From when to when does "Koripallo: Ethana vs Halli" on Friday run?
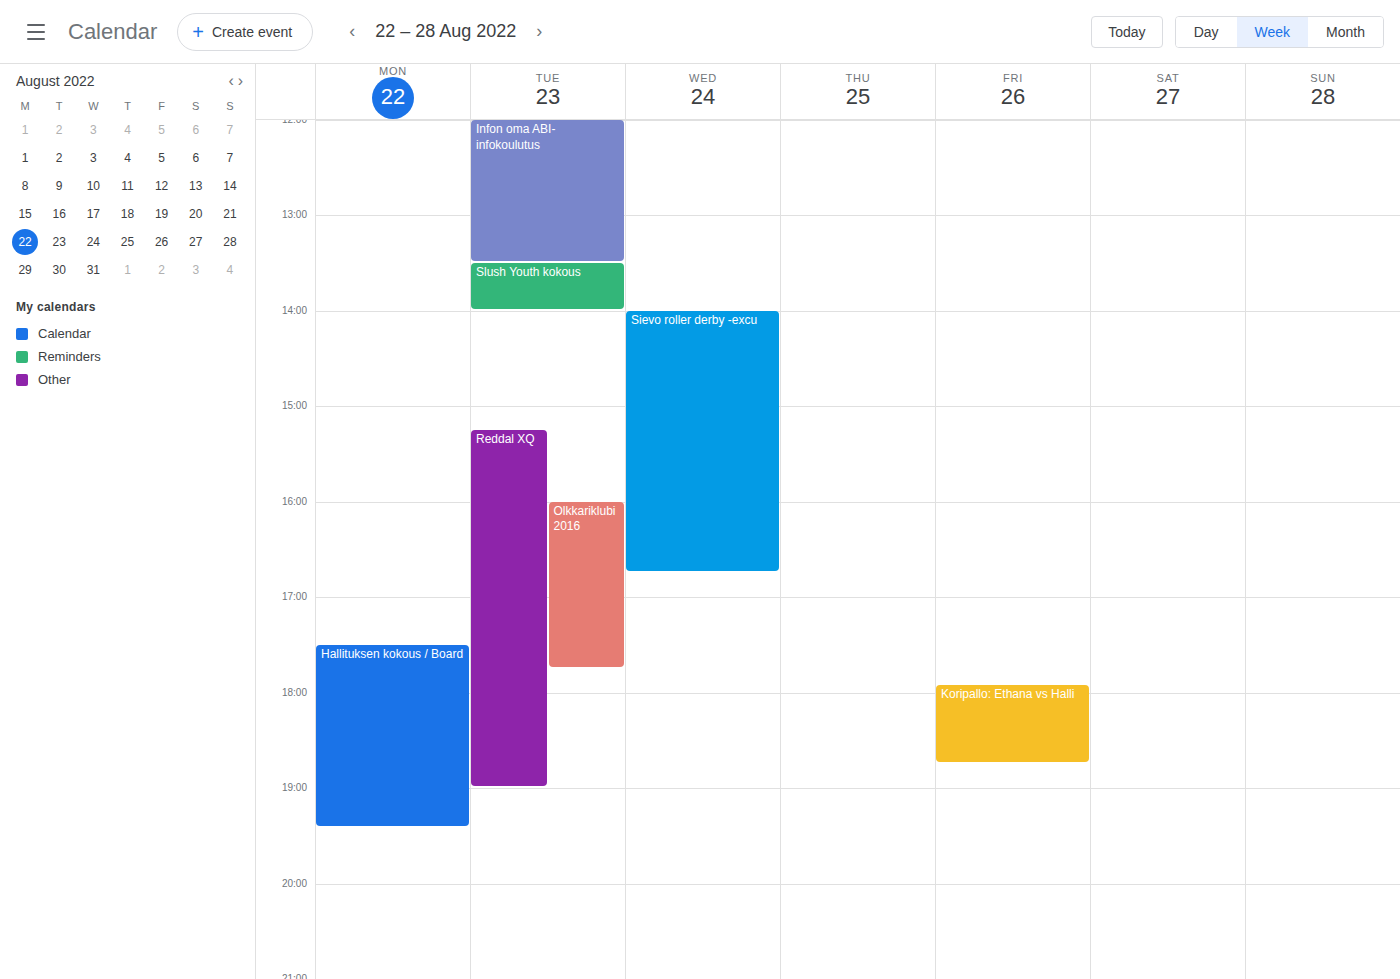
5:55 PM to 6:45 PM